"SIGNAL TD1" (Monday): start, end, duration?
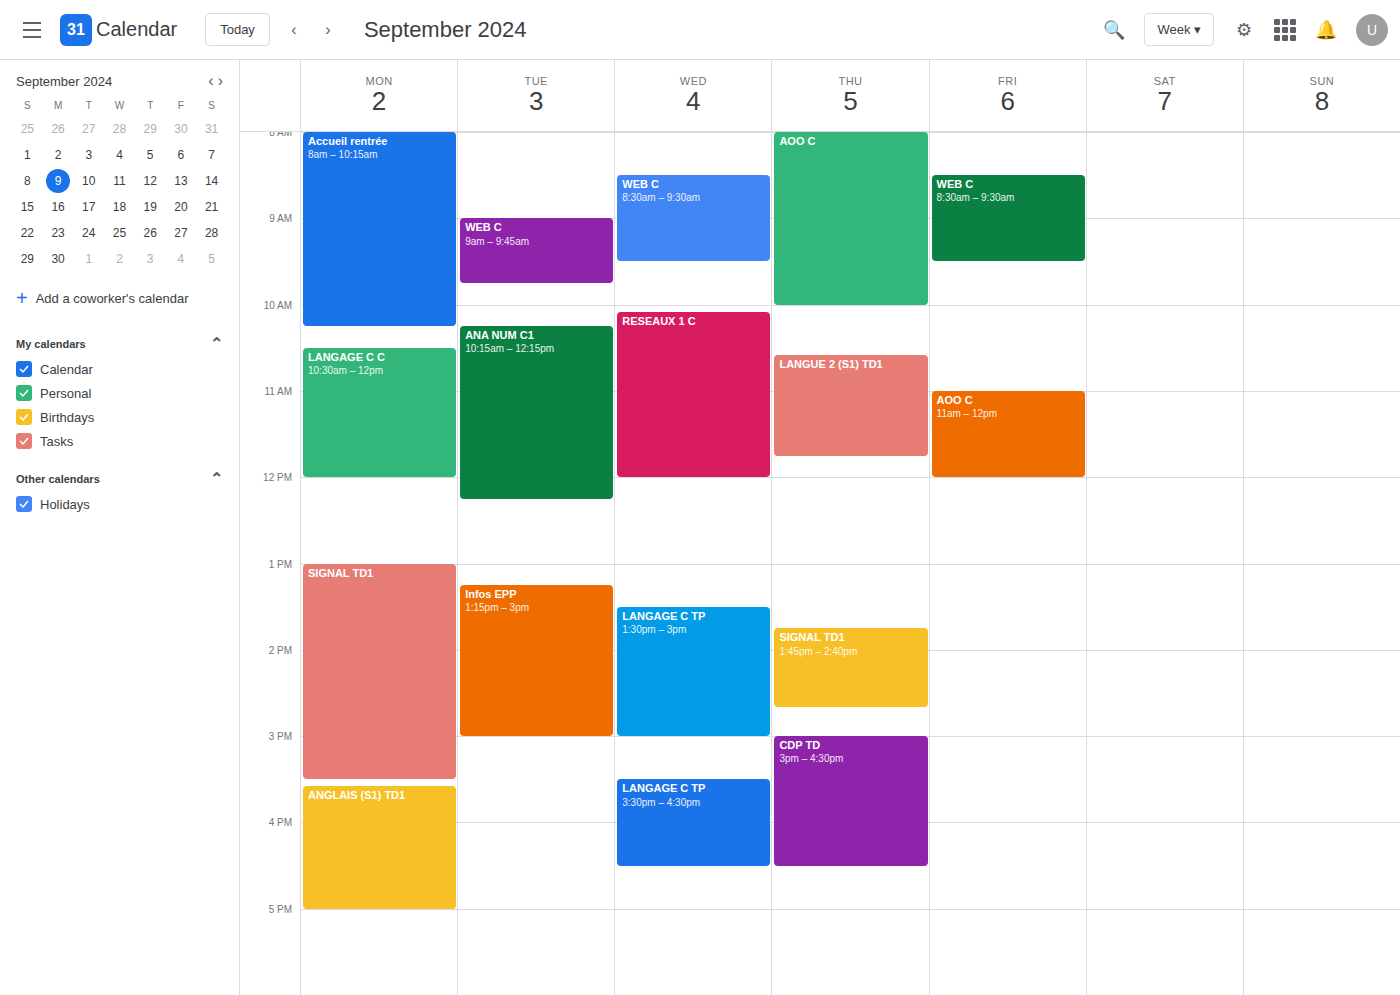
1:00 PM to 3:30 PM, 2 hours 30 minutes